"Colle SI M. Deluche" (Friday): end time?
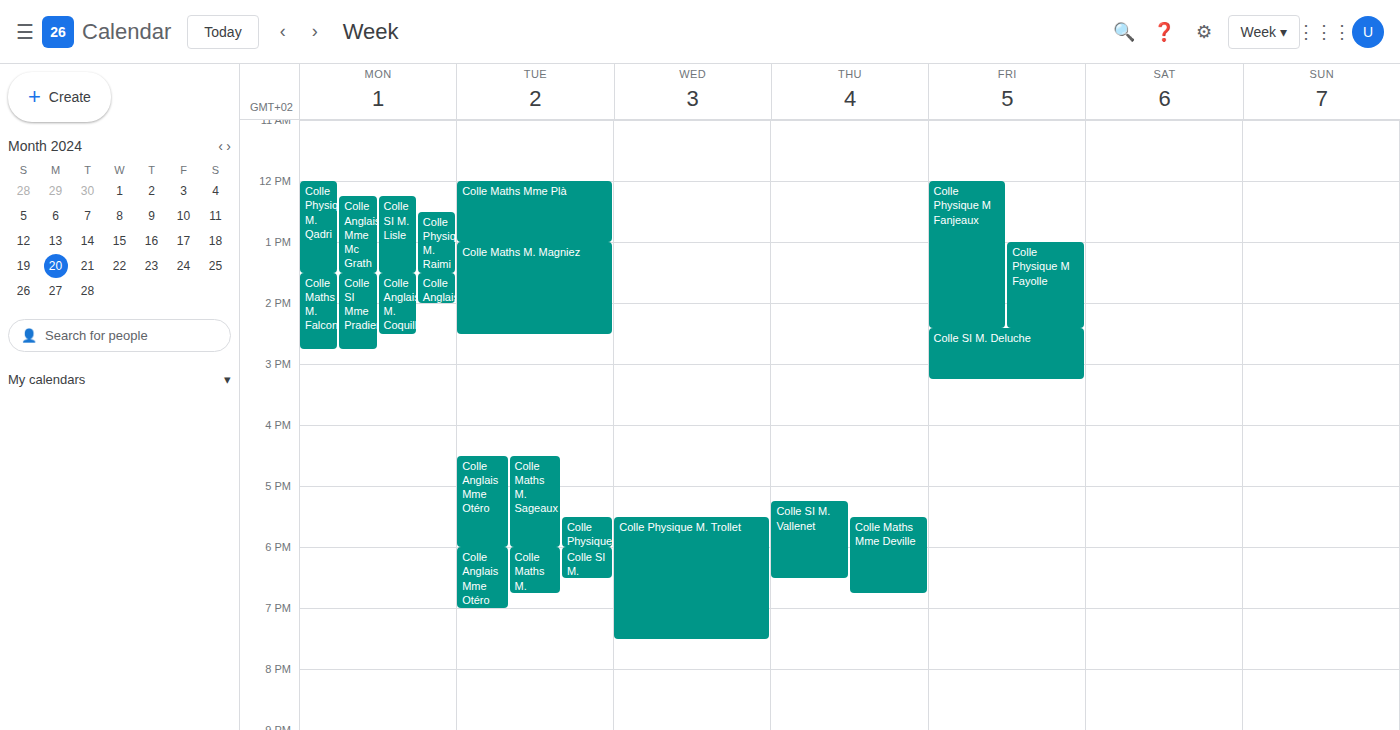
3:15 PM